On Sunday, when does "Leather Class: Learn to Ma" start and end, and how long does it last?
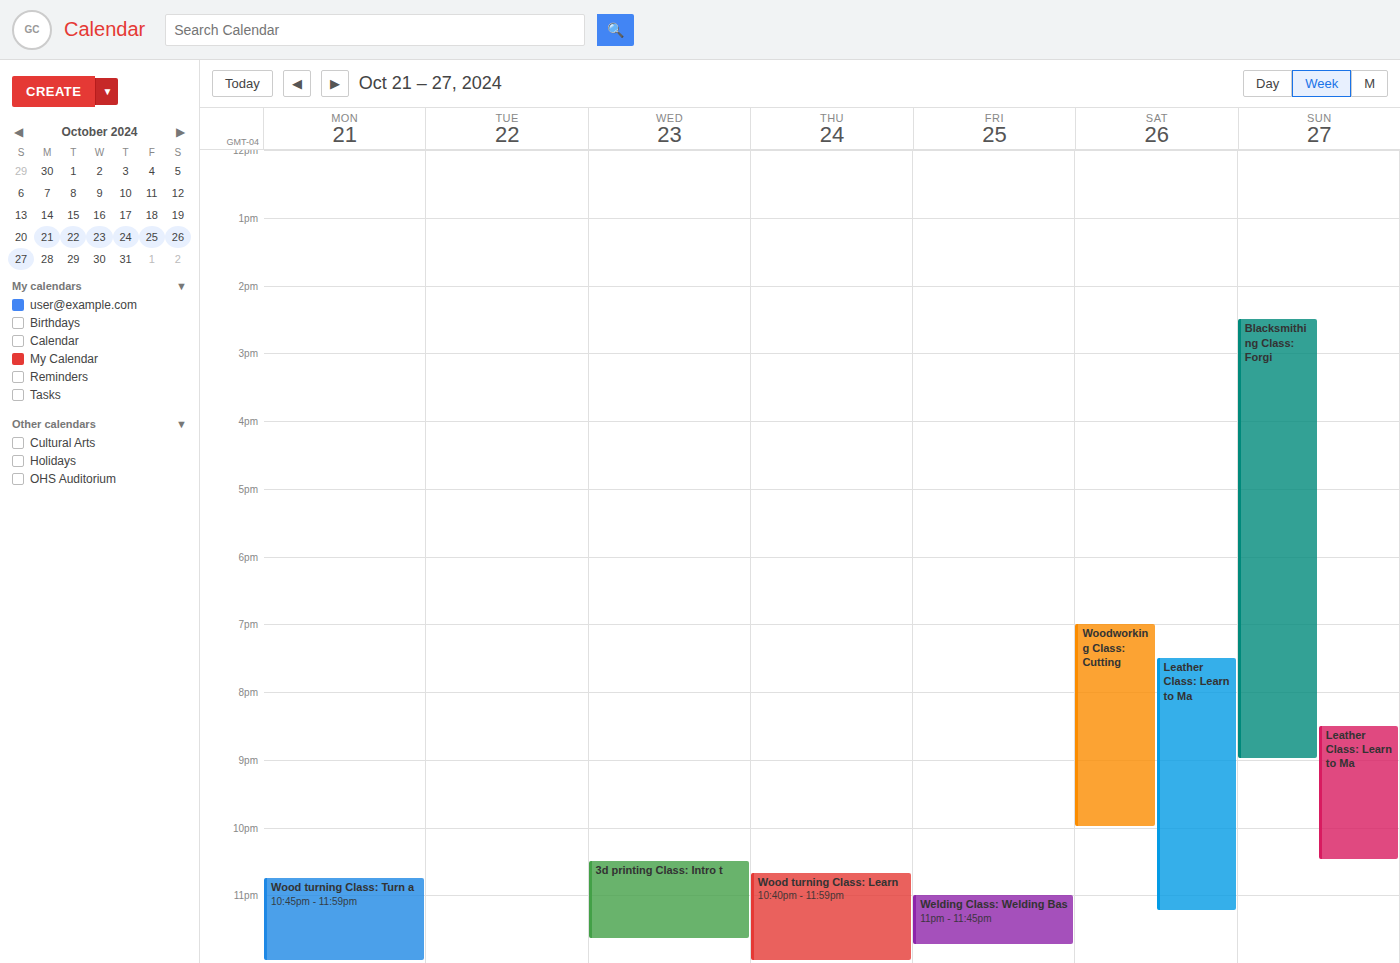
8:30 PM to 10:30 PM, 2 hours